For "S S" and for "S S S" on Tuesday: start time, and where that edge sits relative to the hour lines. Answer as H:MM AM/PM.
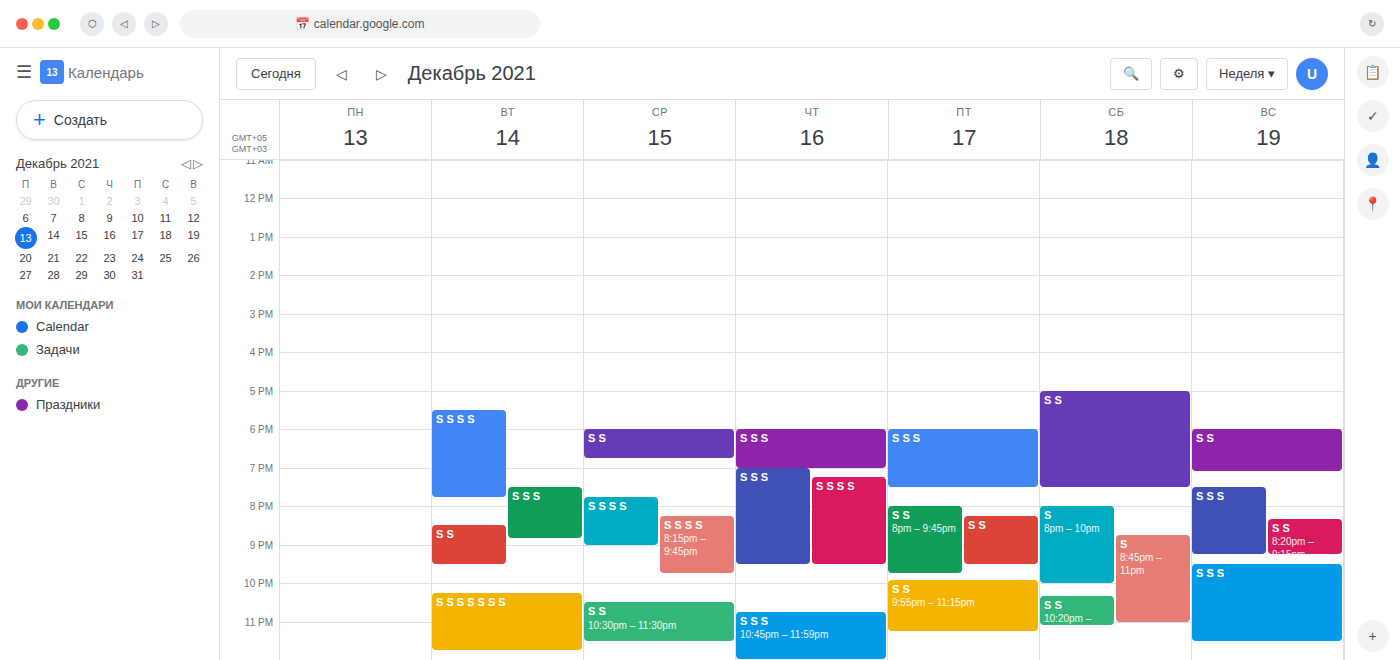
"S S": 8:30 PM, halfway between the 8 PM and 9 PM lines. "S S S": 7:30 PM, halfway between the 7 PM and 8 PM lines.